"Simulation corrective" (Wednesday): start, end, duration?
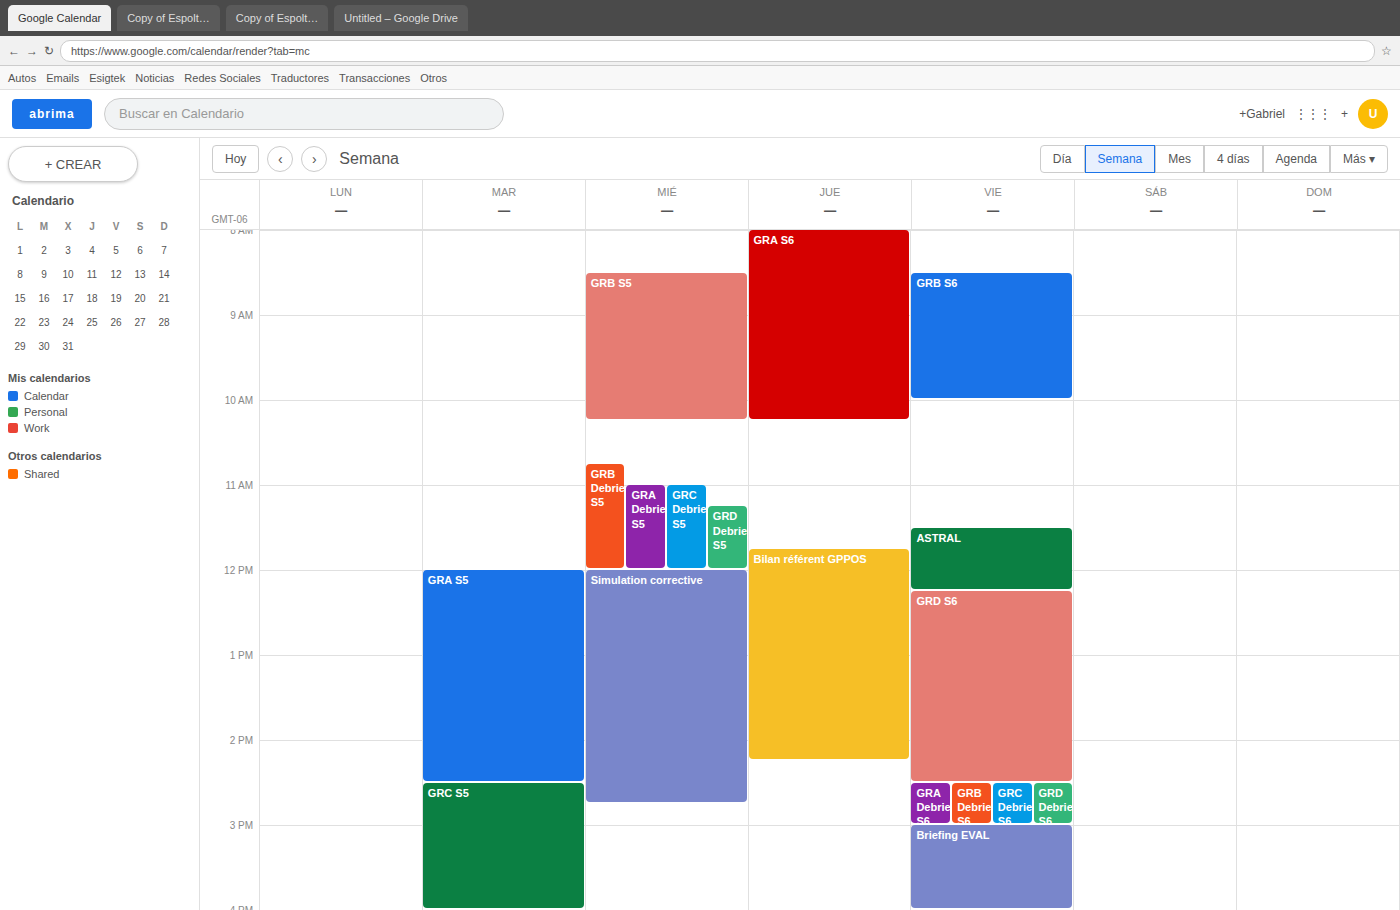
12:00 PM to 2:45 PM, 2 hours 45 minutes